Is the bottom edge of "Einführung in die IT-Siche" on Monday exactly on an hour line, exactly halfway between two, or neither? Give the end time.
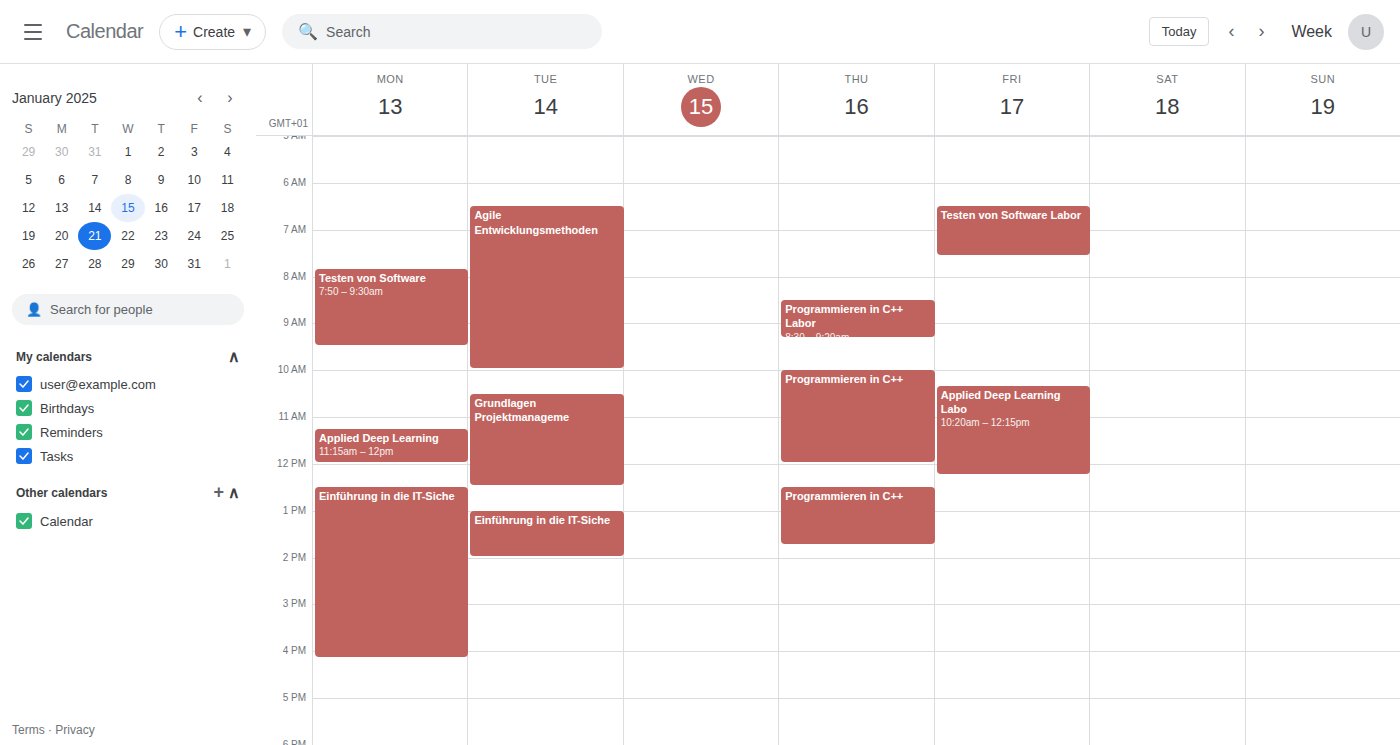
4:10 PM -- neither: 10 minutes below the 4 PM line and 50 minutes above the 5 PM line.